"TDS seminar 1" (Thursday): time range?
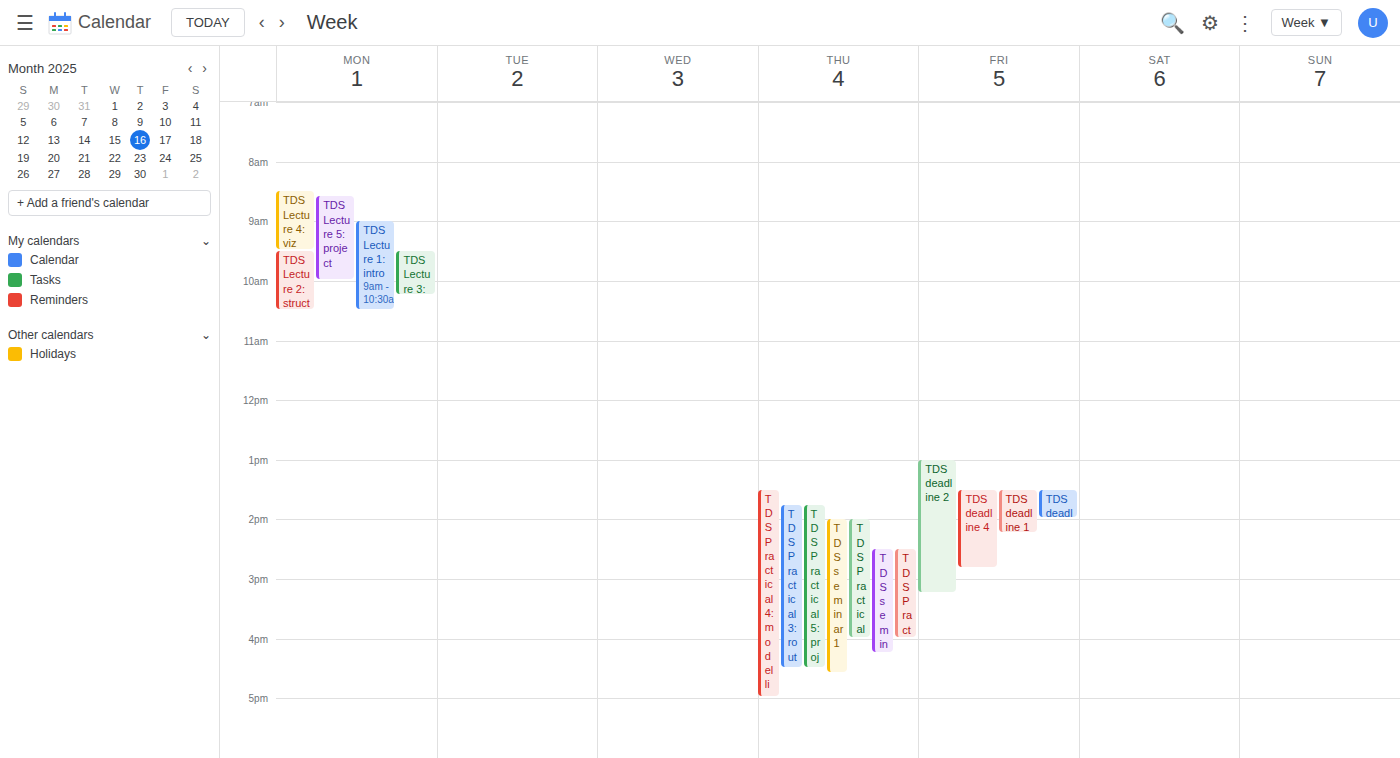
2:00 PM to 4:35 PM